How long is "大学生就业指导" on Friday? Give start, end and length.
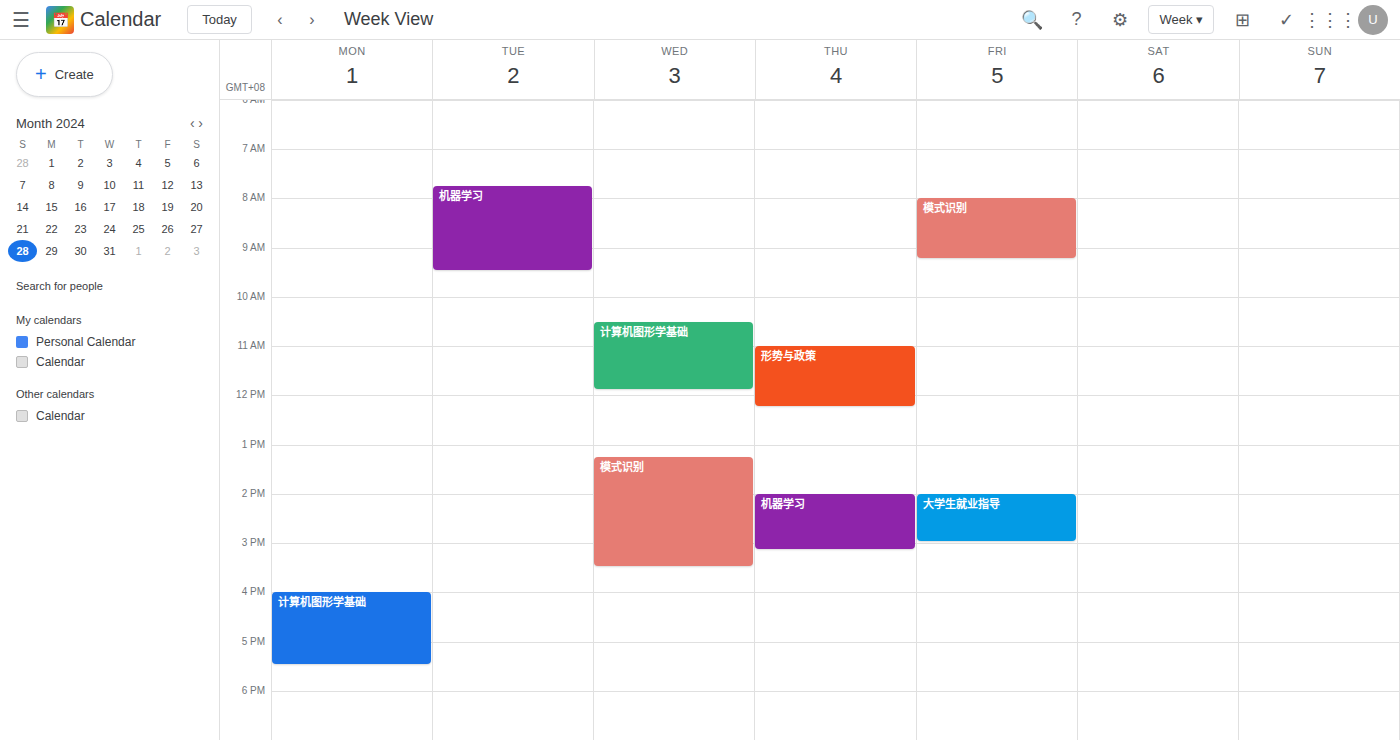
14:00 to 15:00, 1 hour